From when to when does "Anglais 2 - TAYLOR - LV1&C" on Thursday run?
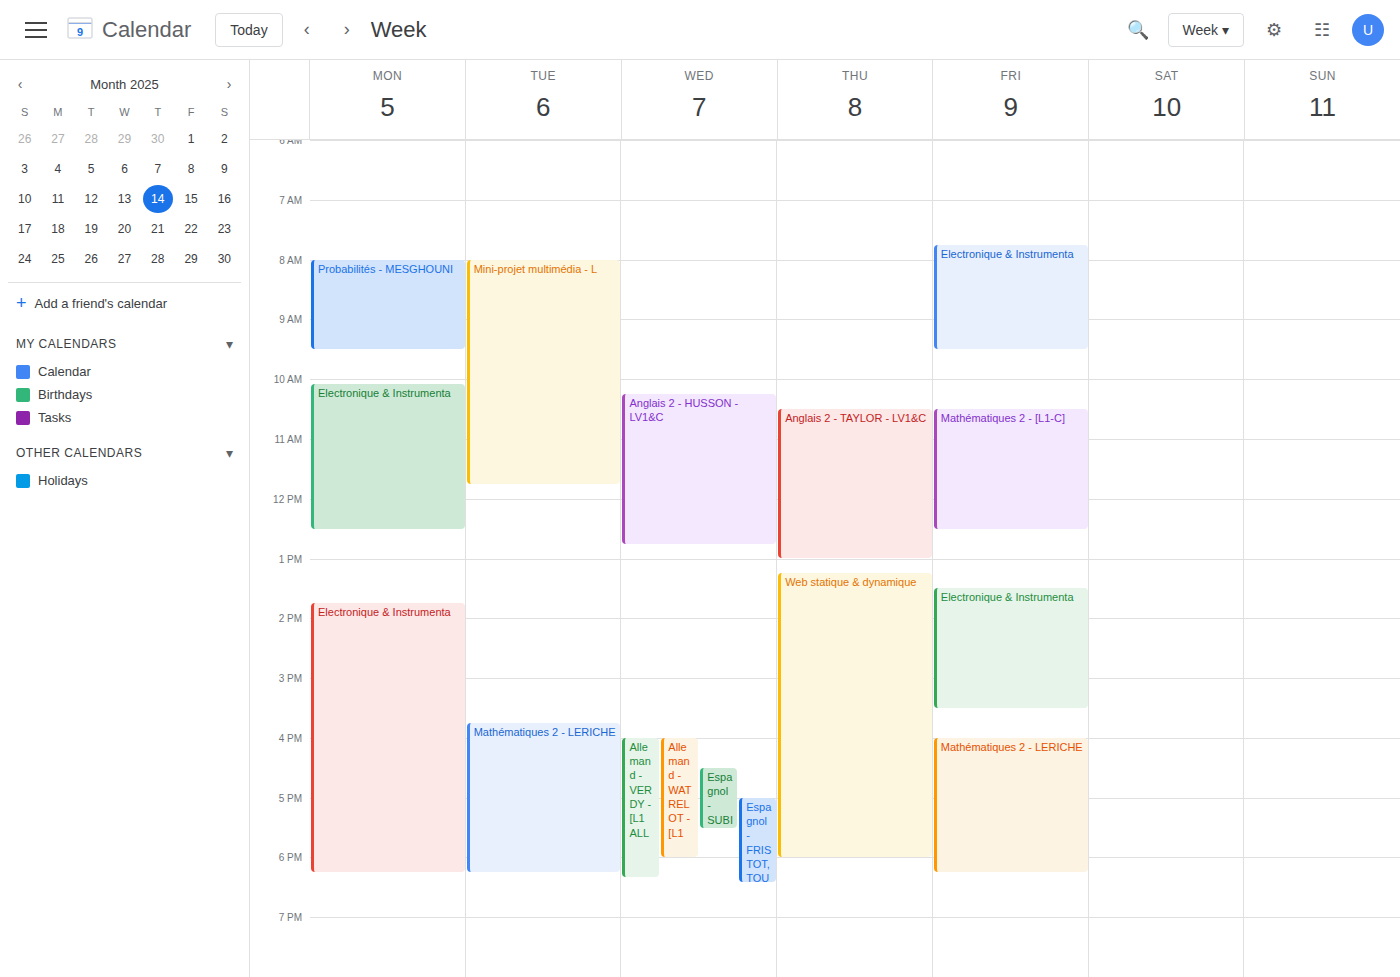
10:30 AM to 1:00 PM